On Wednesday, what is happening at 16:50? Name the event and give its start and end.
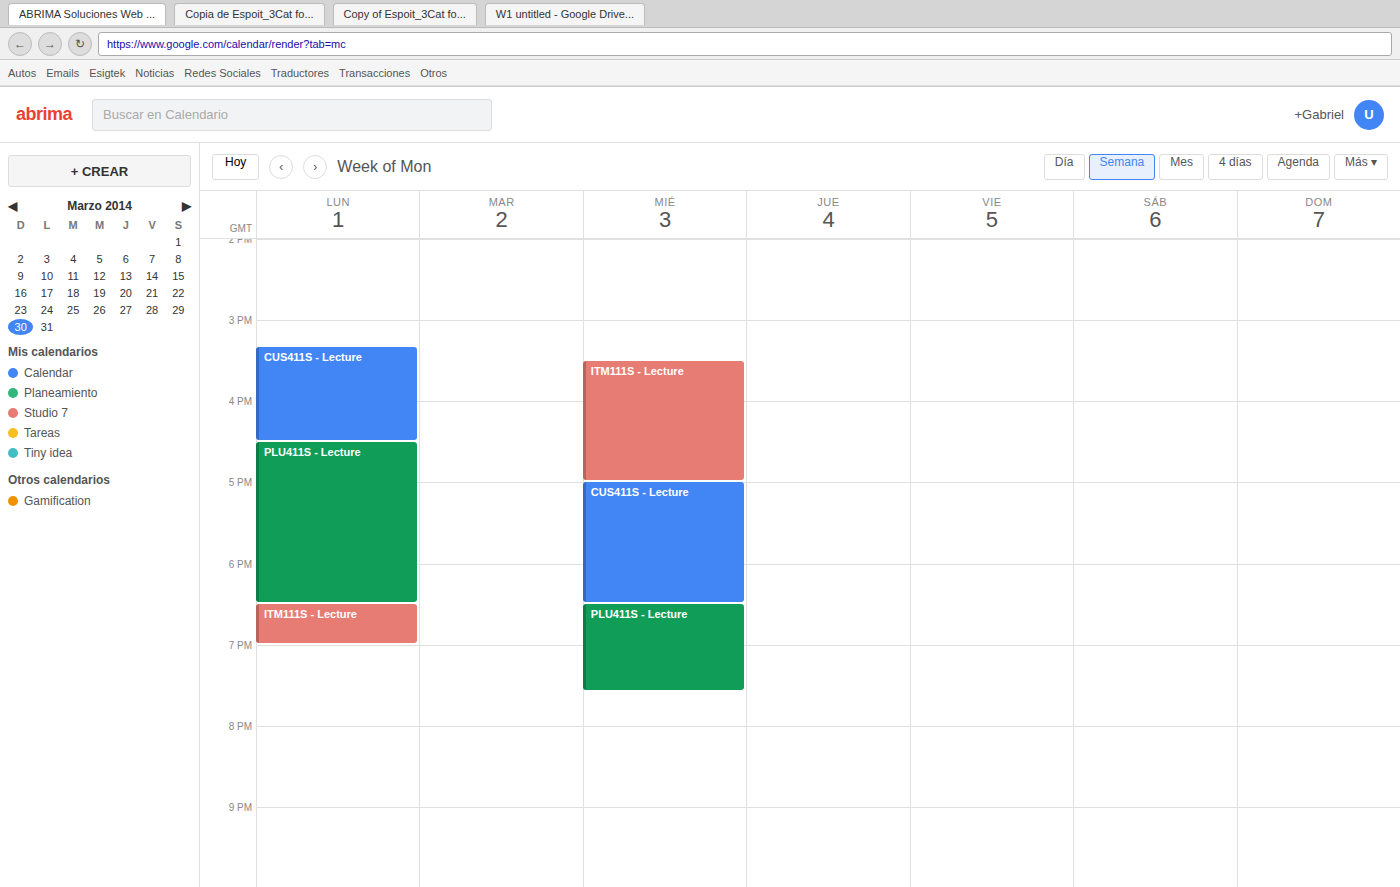
"ITM111S - Lecture", 15:30 to 17:00